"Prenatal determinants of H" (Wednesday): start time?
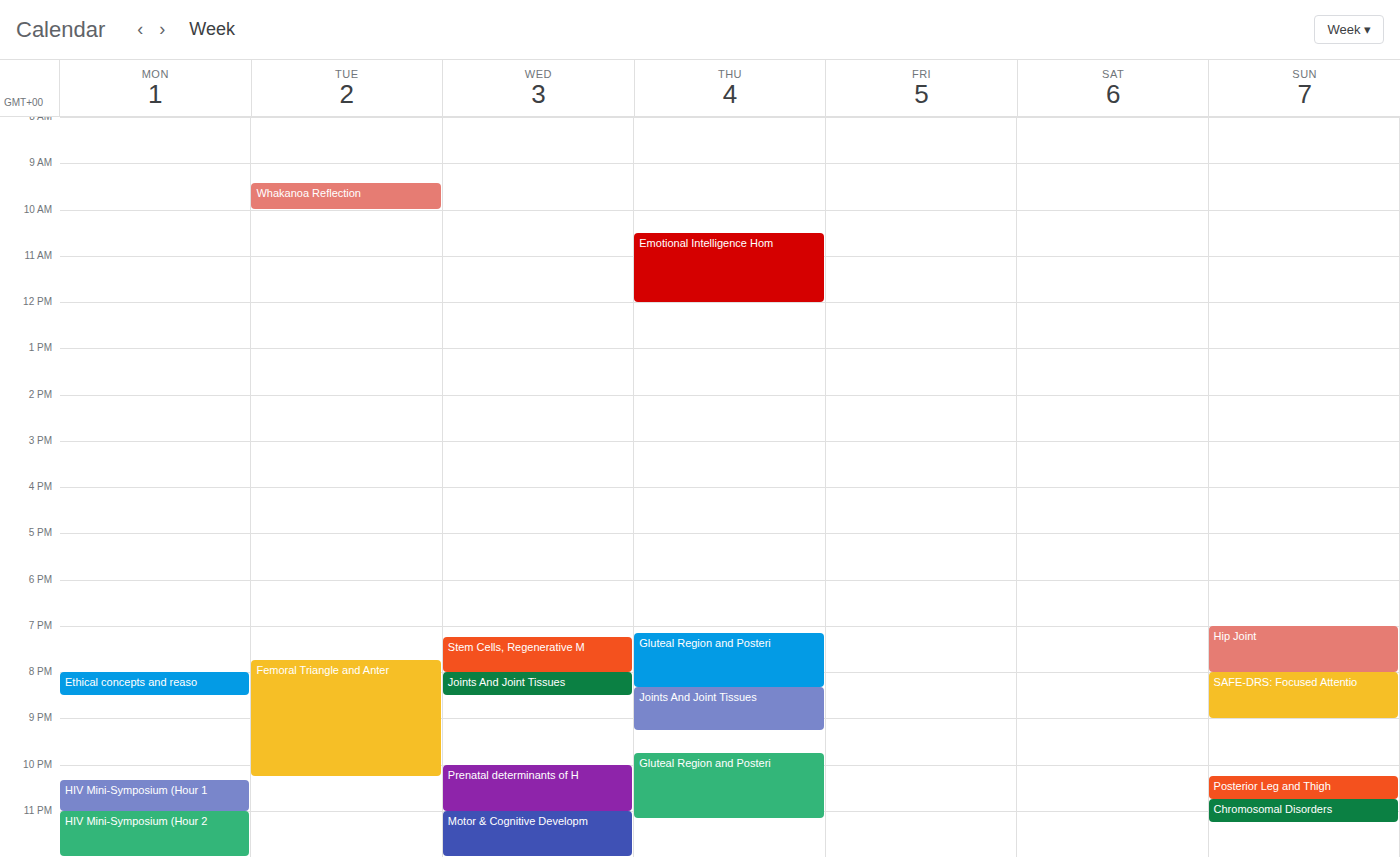
10:00 PM